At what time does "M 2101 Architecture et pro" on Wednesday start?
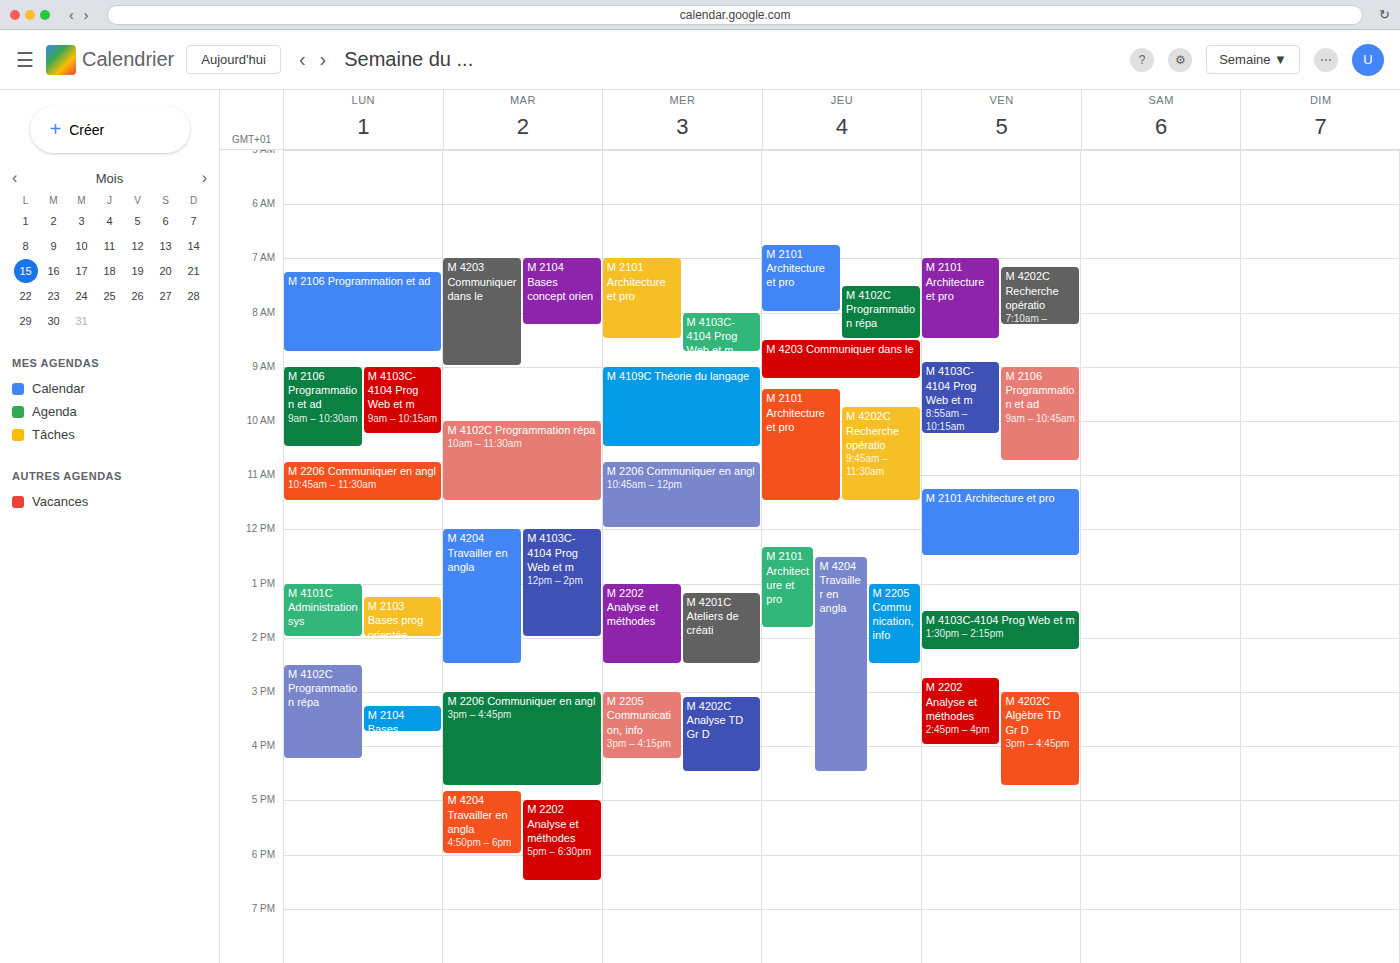
7:00 AM